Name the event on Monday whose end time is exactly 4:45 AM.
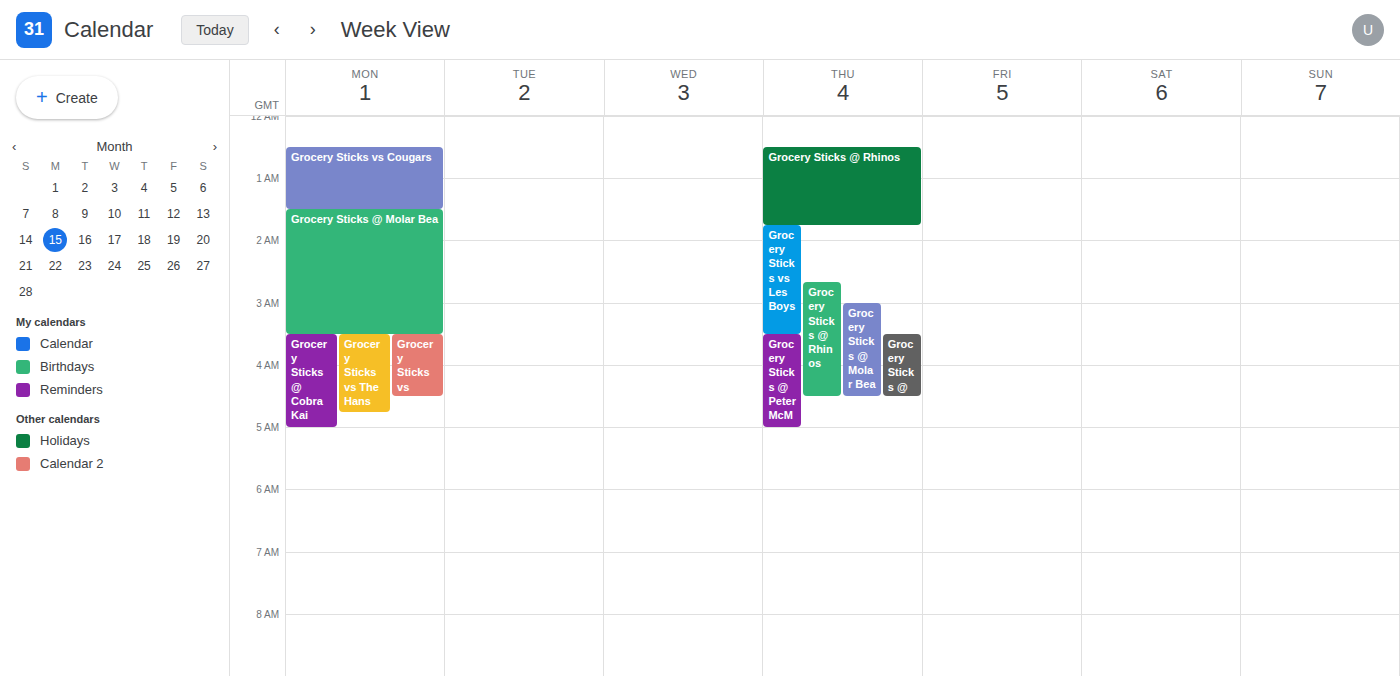
"Grocery Sticks vs The Hans"